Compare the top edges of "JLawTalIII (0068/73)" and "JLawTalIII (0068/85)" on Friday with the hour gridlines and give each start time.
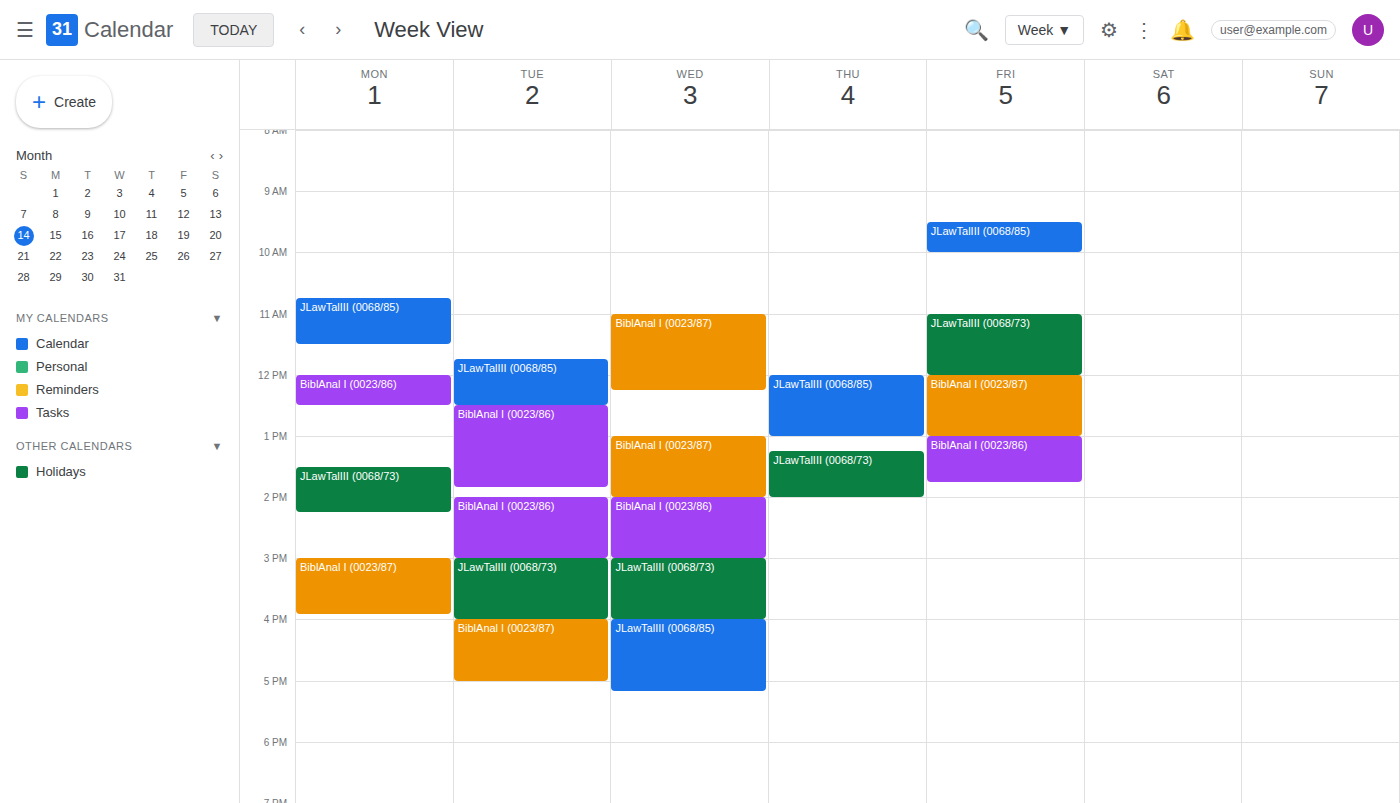
"JLawTalIII (0068/73)": 11:00 AM, exactly on the 11 AM line. "JLawTalIII (0068/85)": 9:30 AM, halfway between the 9 AM and 10 AM lines.